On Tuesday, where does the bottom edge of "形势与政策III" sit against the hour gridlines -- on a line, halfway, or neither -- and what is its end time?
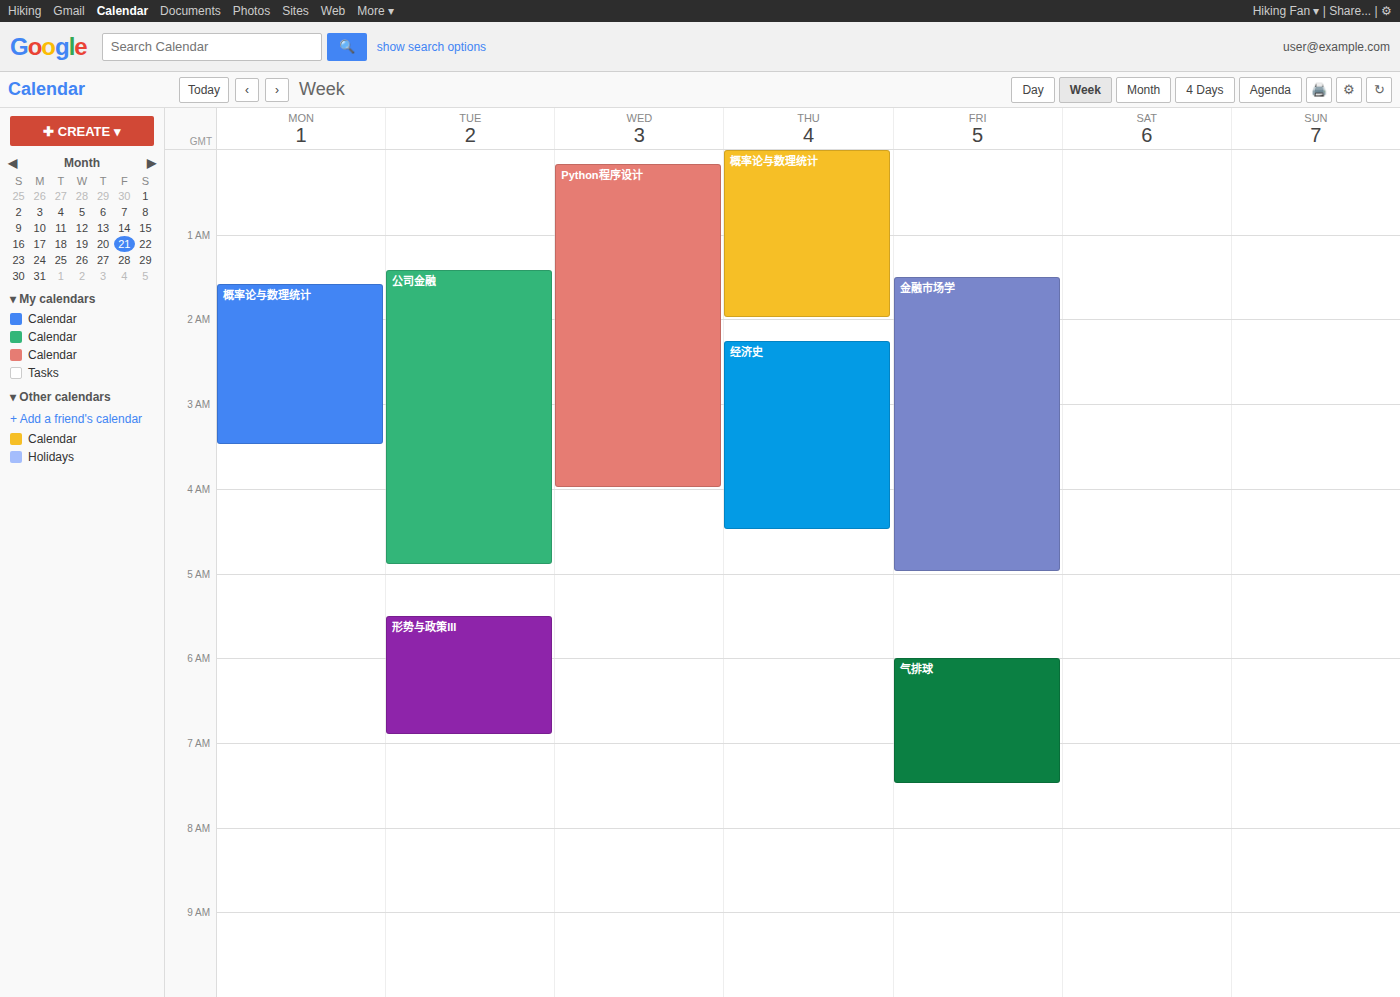
06:55 -- neither: 55 minutes below the 06:00 line and 5 minutes above the 07:00 line.